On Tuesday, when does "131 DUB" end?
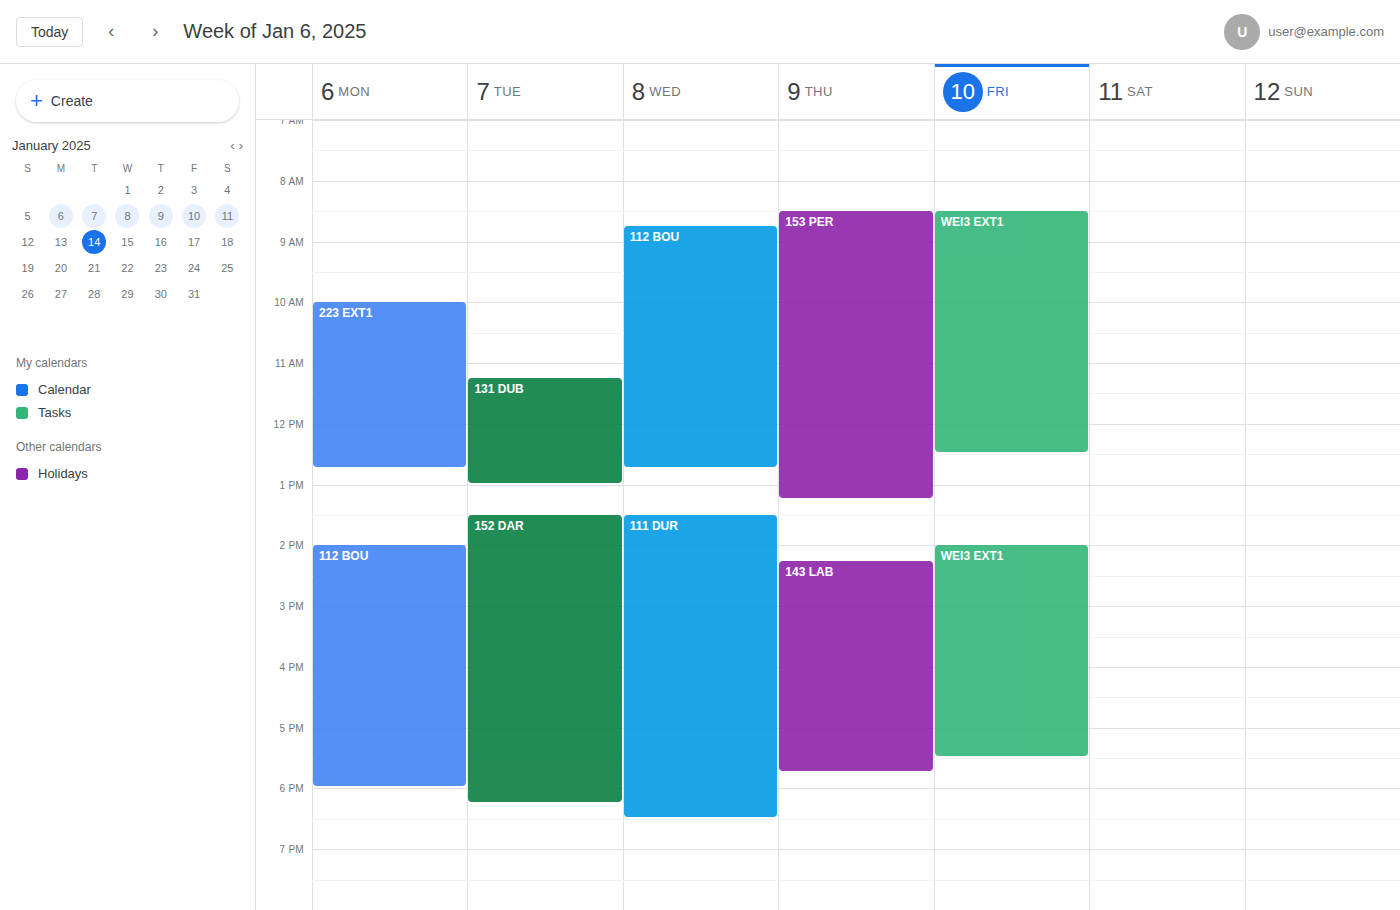
1:00 PM